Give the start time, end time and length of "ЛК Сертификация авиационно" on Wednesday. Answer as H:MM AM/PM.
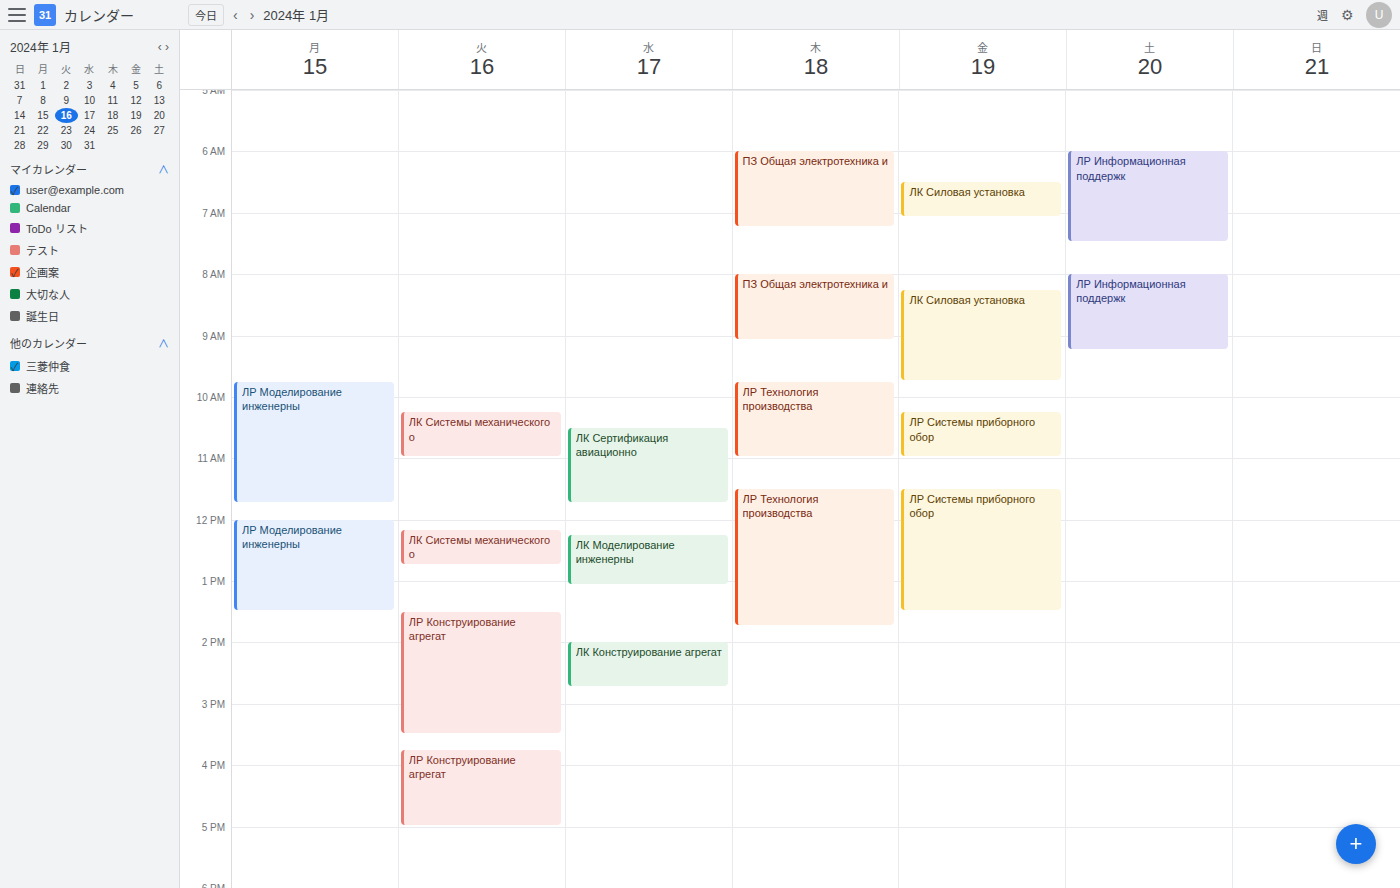
10:30 AM to 11:45 AM, 1 hour 15 minutes